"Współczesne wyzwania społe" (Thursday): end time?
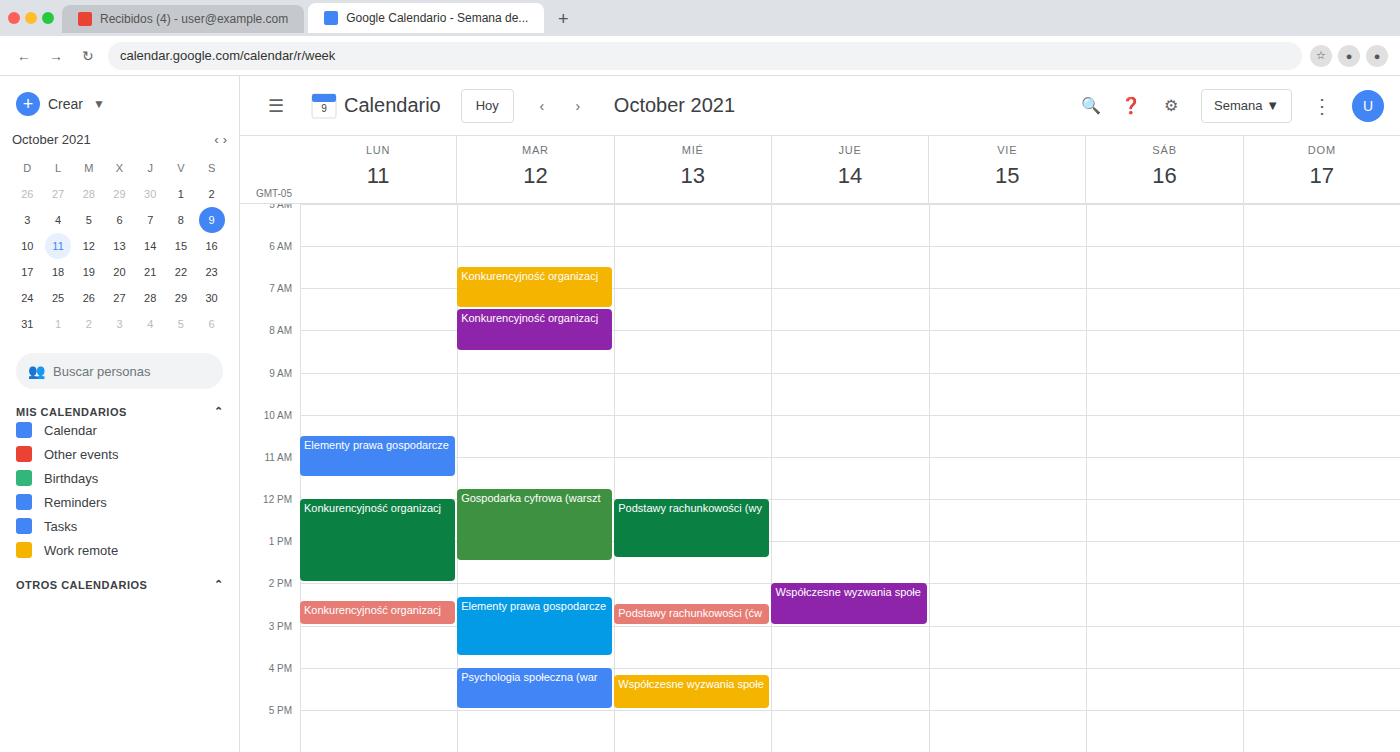
3:00 PM